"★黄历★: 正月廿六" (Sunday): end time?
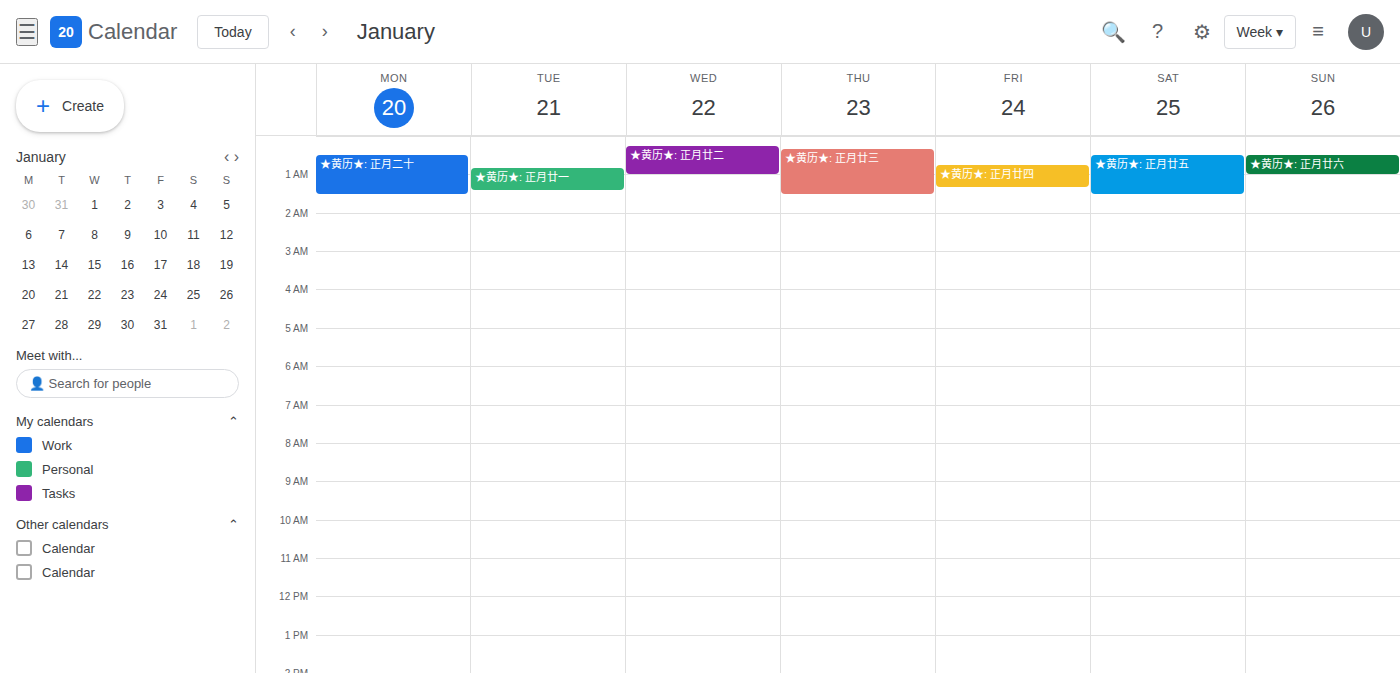
1:00 AM